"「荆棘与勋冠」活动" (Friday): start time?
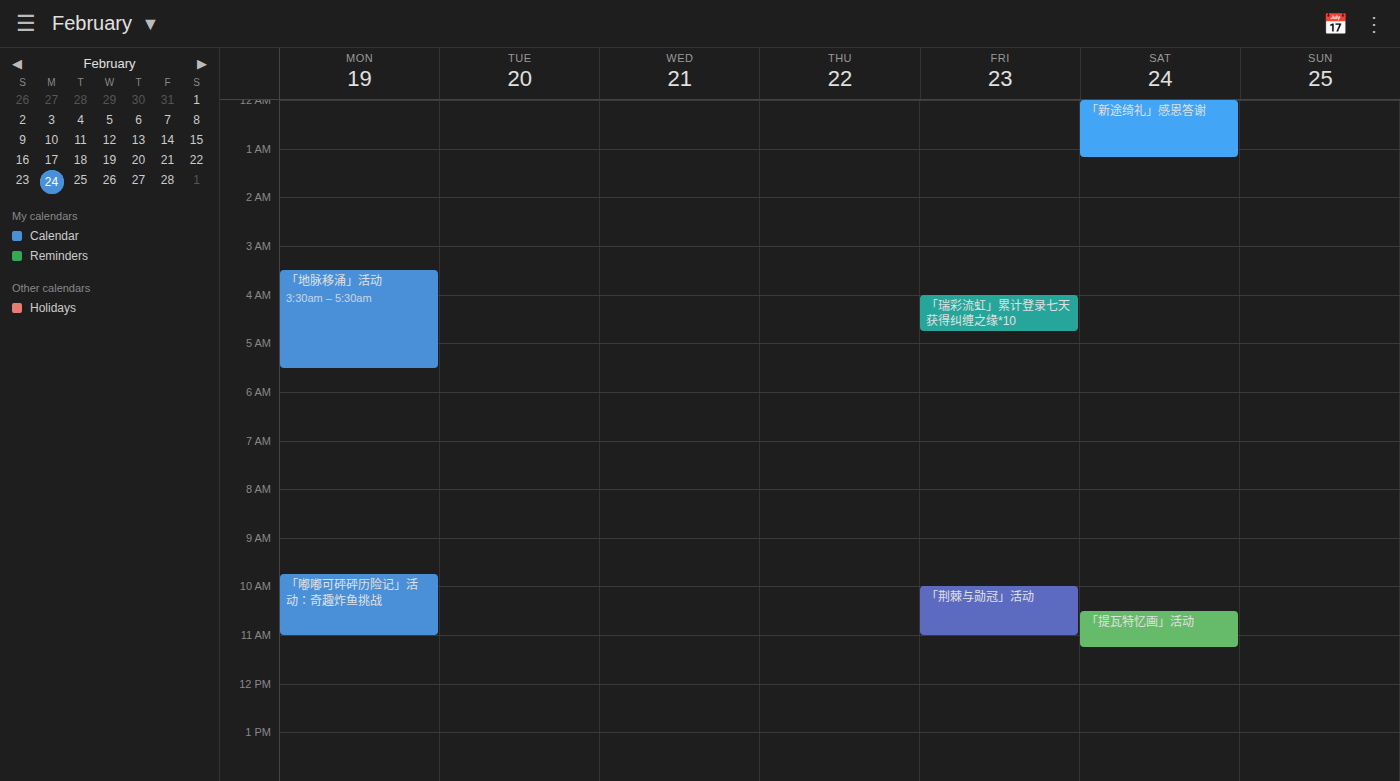
10:00 AM